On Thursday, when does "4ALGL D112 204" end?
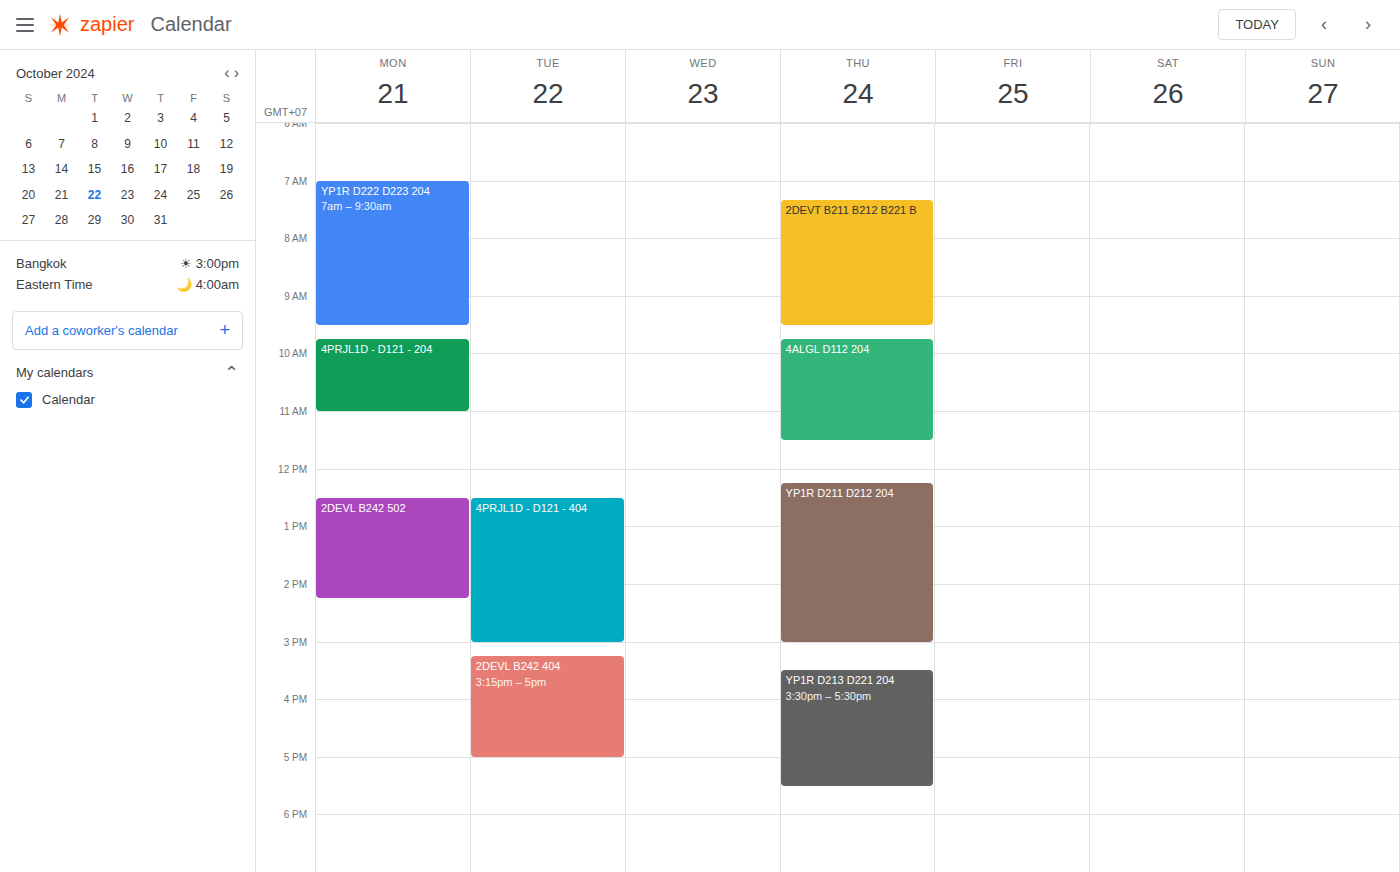
11:30 AM